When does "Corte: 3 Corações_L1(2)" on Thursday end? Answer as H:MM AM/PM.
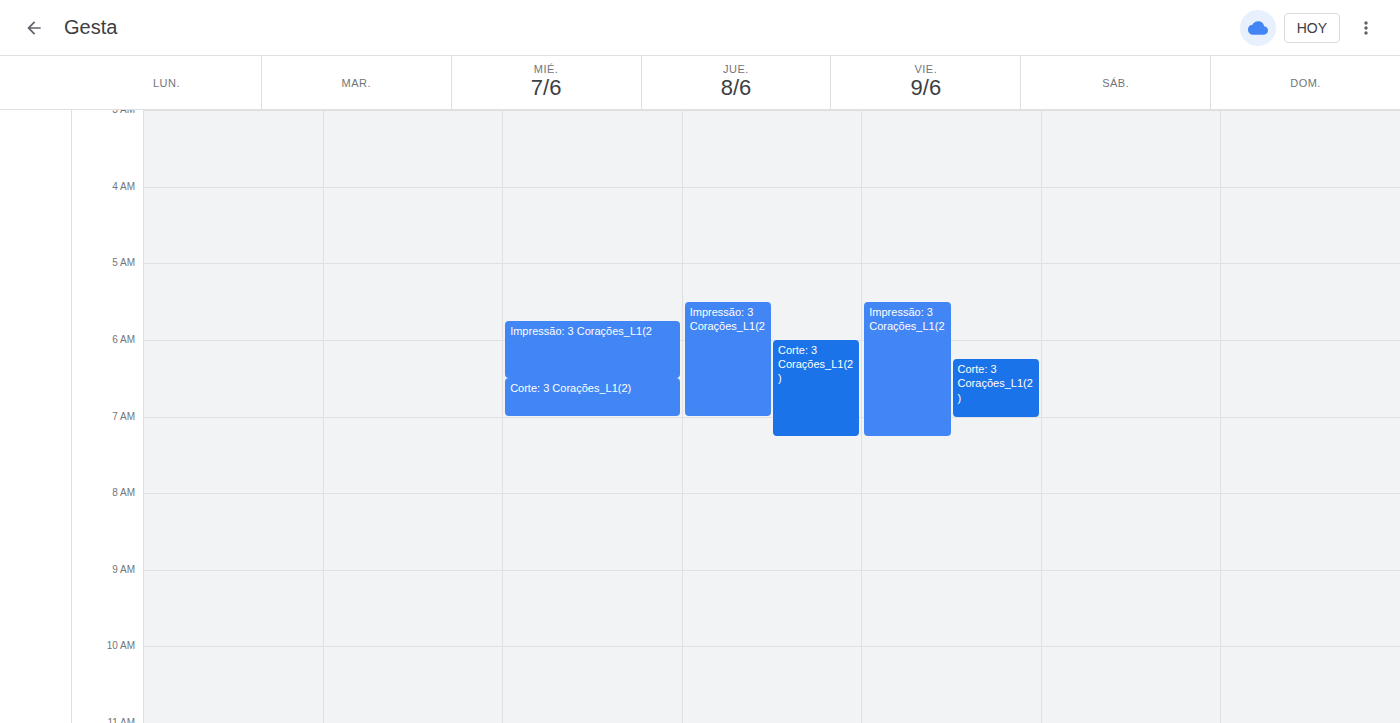
7:15 AM